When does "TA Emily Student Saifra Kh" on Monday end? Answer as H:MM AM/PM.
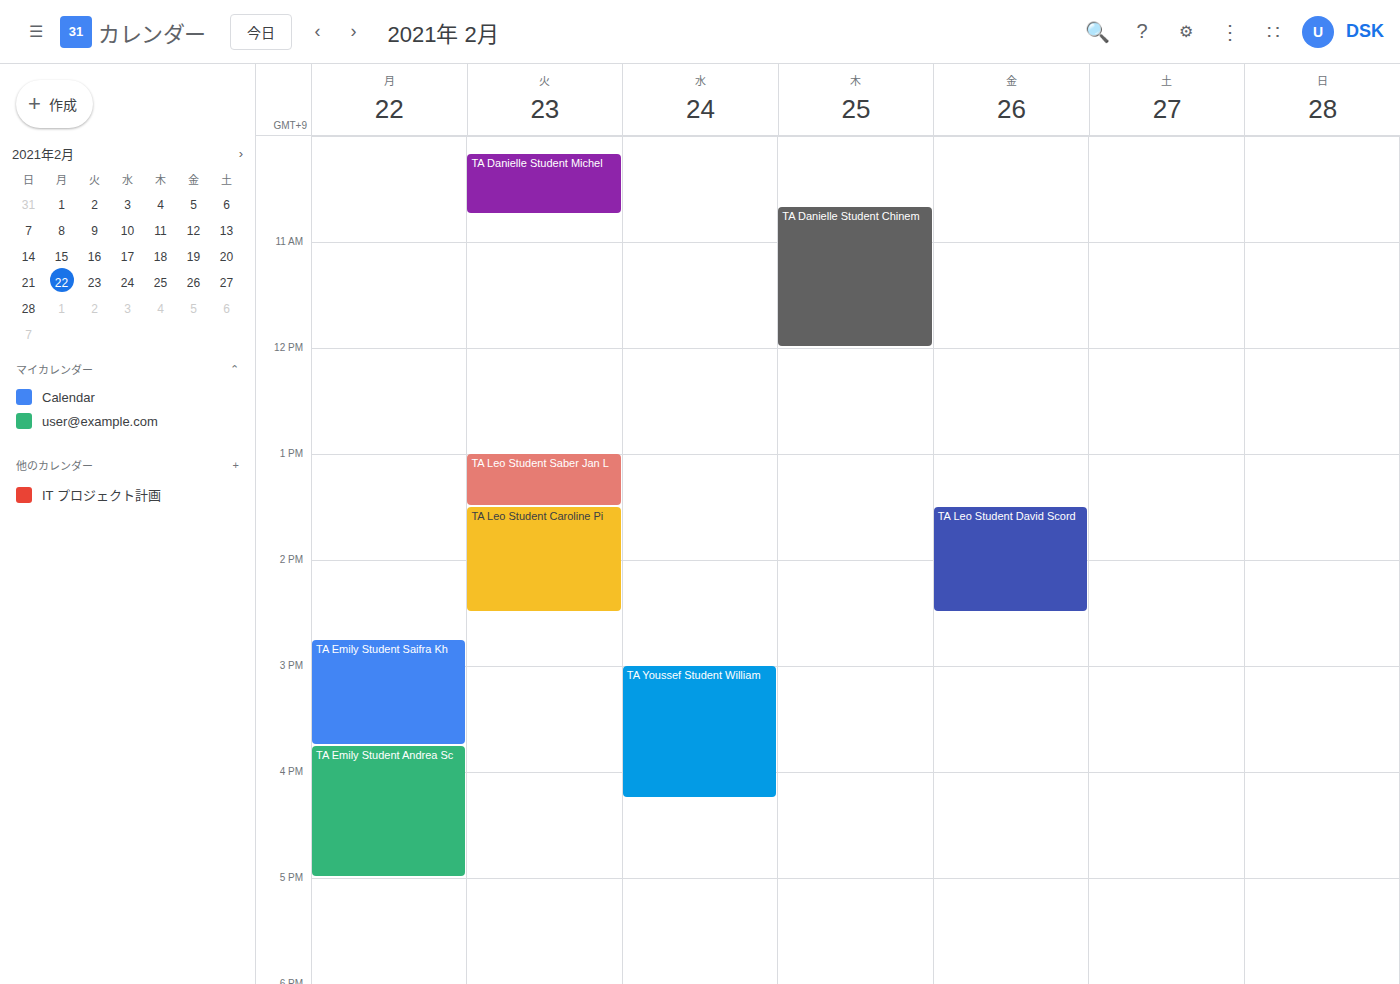
3:45 PM